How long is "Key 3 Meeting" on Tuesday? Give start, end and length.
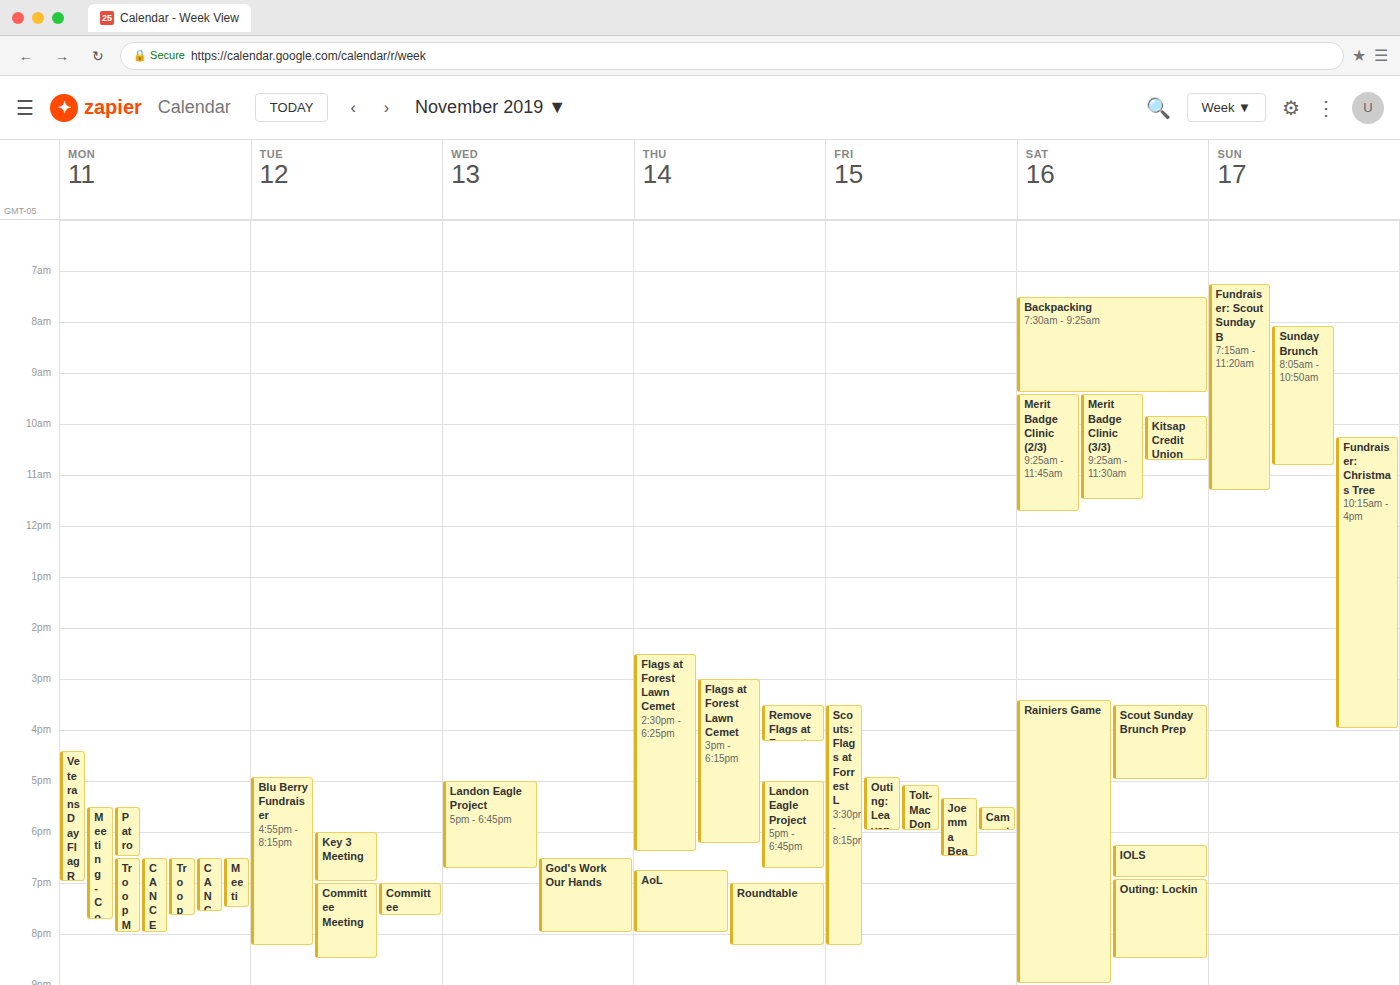
6:00 PM to 7:00 PM, 1 hour